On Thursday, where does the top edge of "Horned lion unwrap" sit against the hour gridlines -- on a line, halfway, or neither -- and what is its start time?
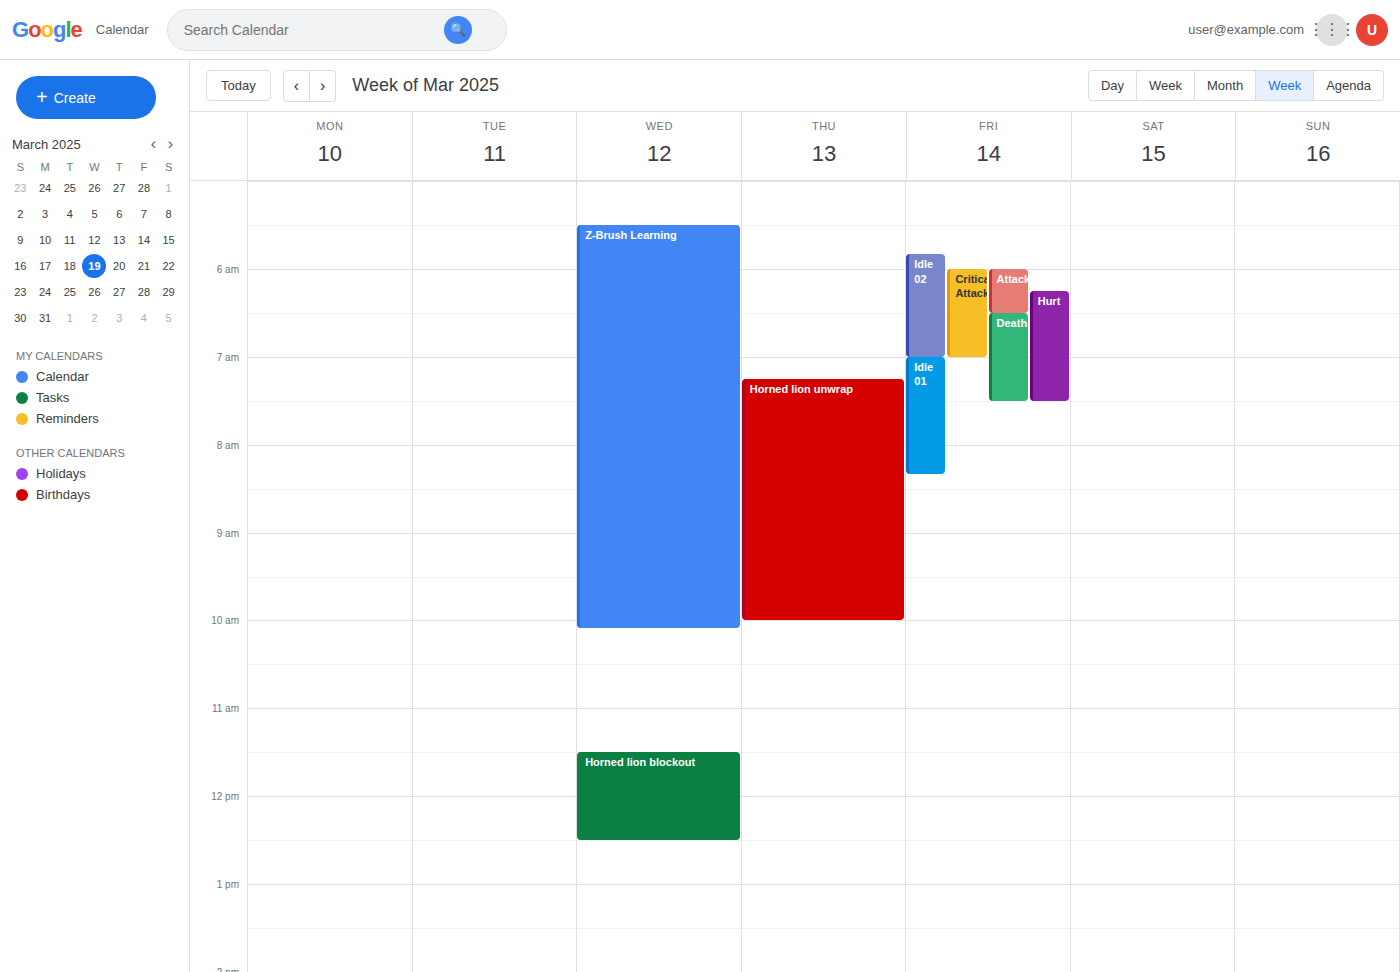
7:15 AM -- neither: a quarter of the way from the 7 AM line to the 8 AM line.